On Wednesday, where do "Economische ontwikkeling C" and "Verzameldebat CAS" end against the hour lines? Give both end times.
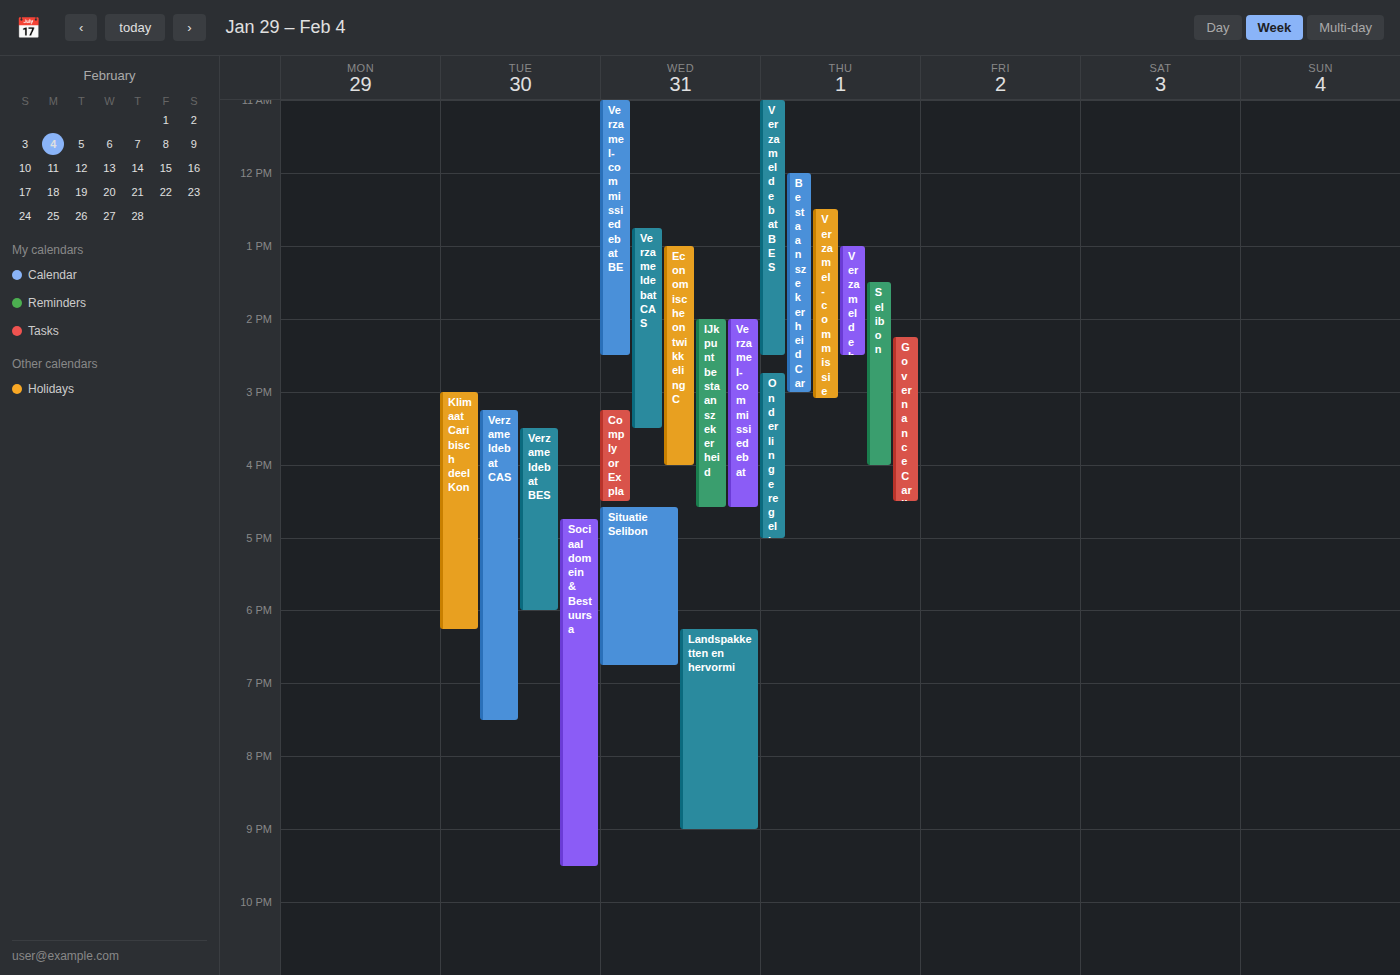
"Economische ontwikkeling C": 4:00 PM, exactly on the 4 PM line. "Verzameldebat CAS": 3:30 PM, halfway between the 3 PM and 4 PM lines.